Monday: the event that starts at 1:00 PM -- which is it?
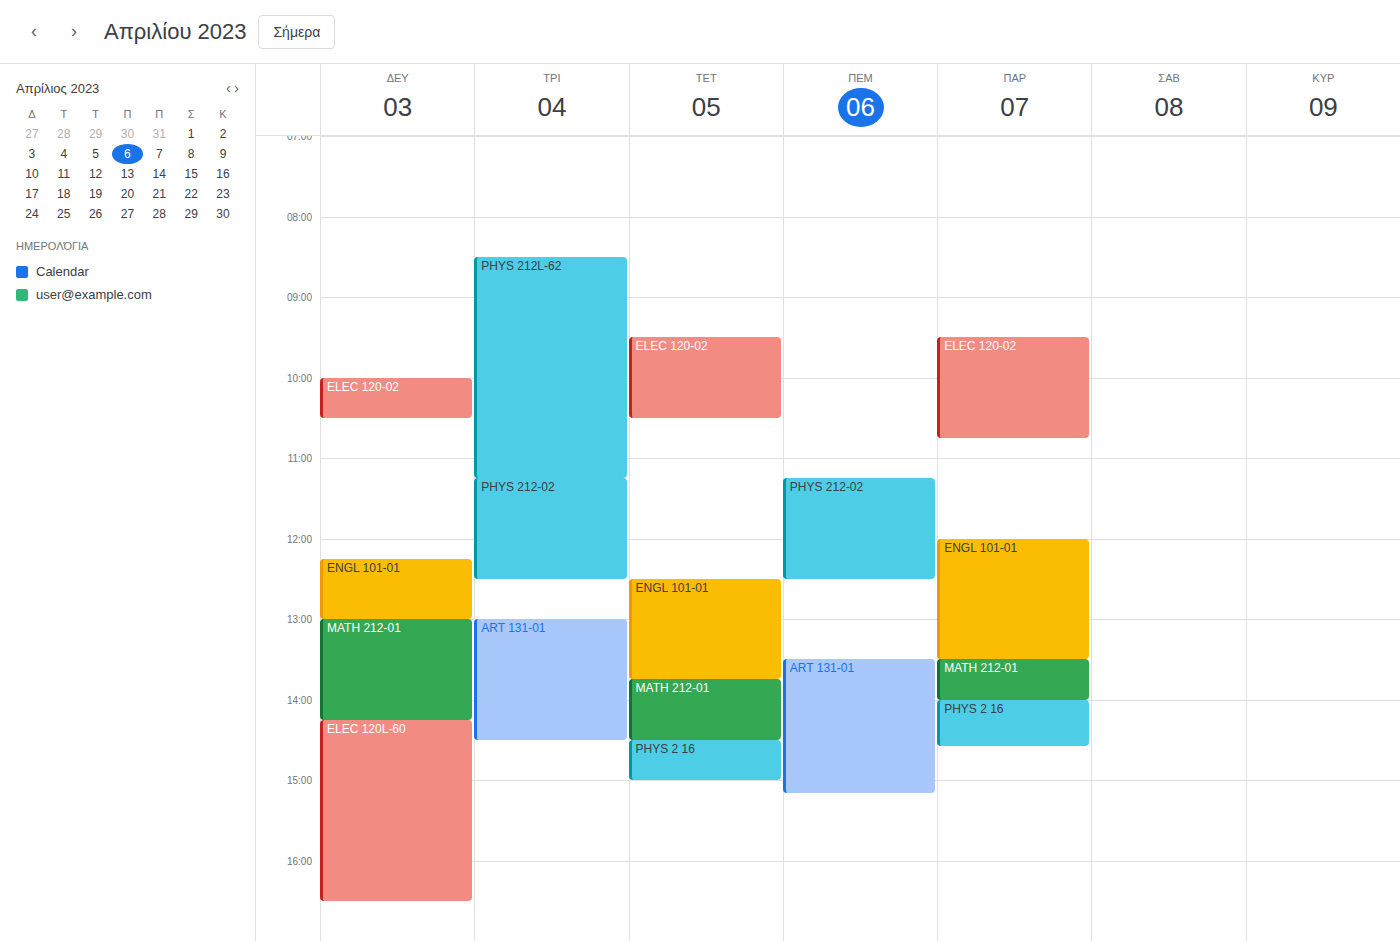
"MATH 212-01"